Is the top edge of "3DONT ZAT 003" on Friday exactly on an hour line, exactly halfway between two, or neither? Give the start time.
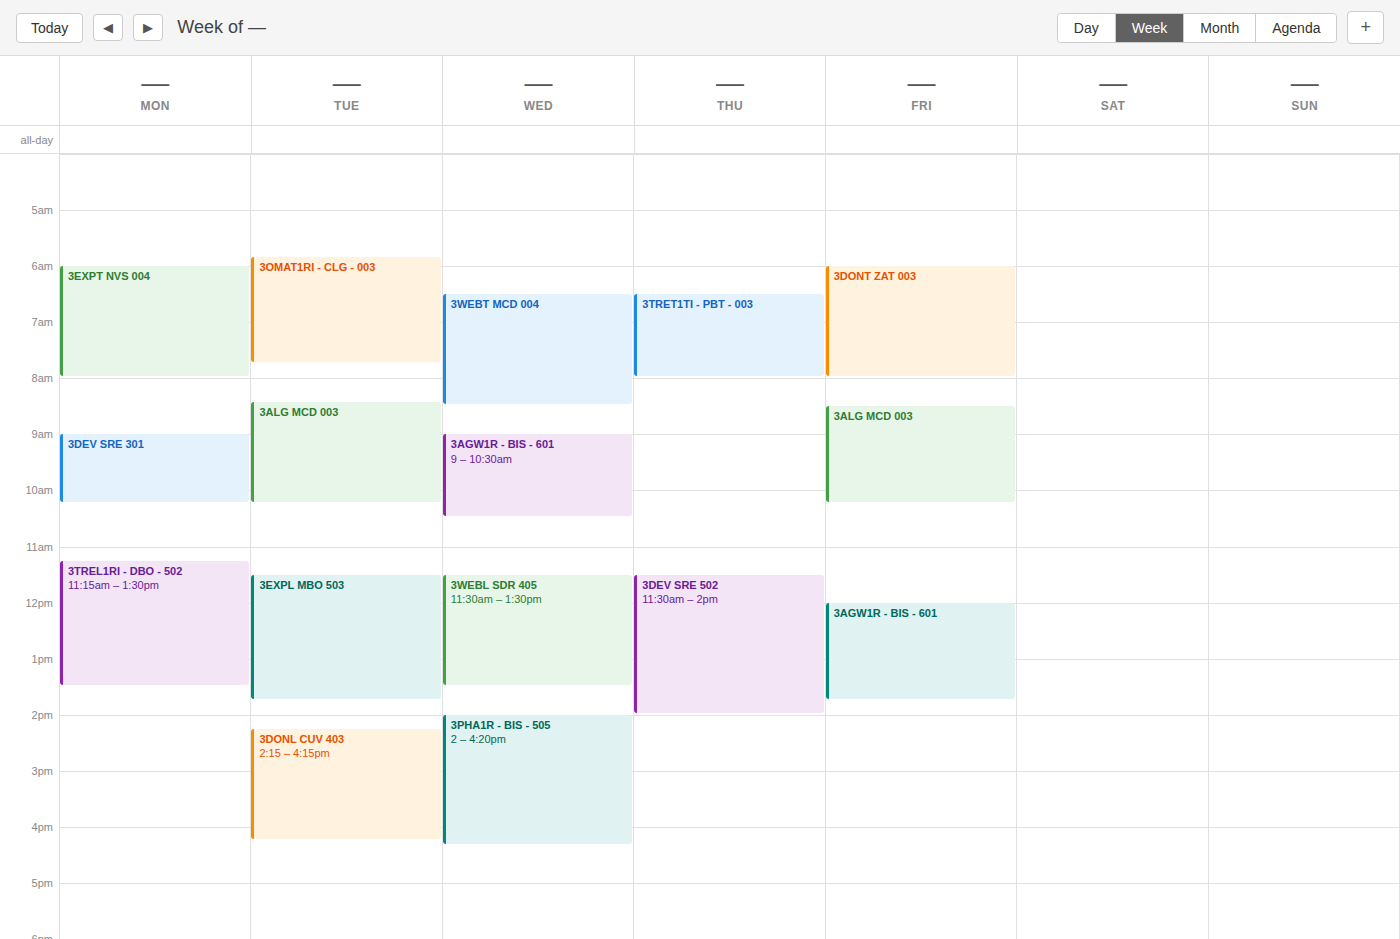
6:00 AM -- exactly on the 6 AM line.